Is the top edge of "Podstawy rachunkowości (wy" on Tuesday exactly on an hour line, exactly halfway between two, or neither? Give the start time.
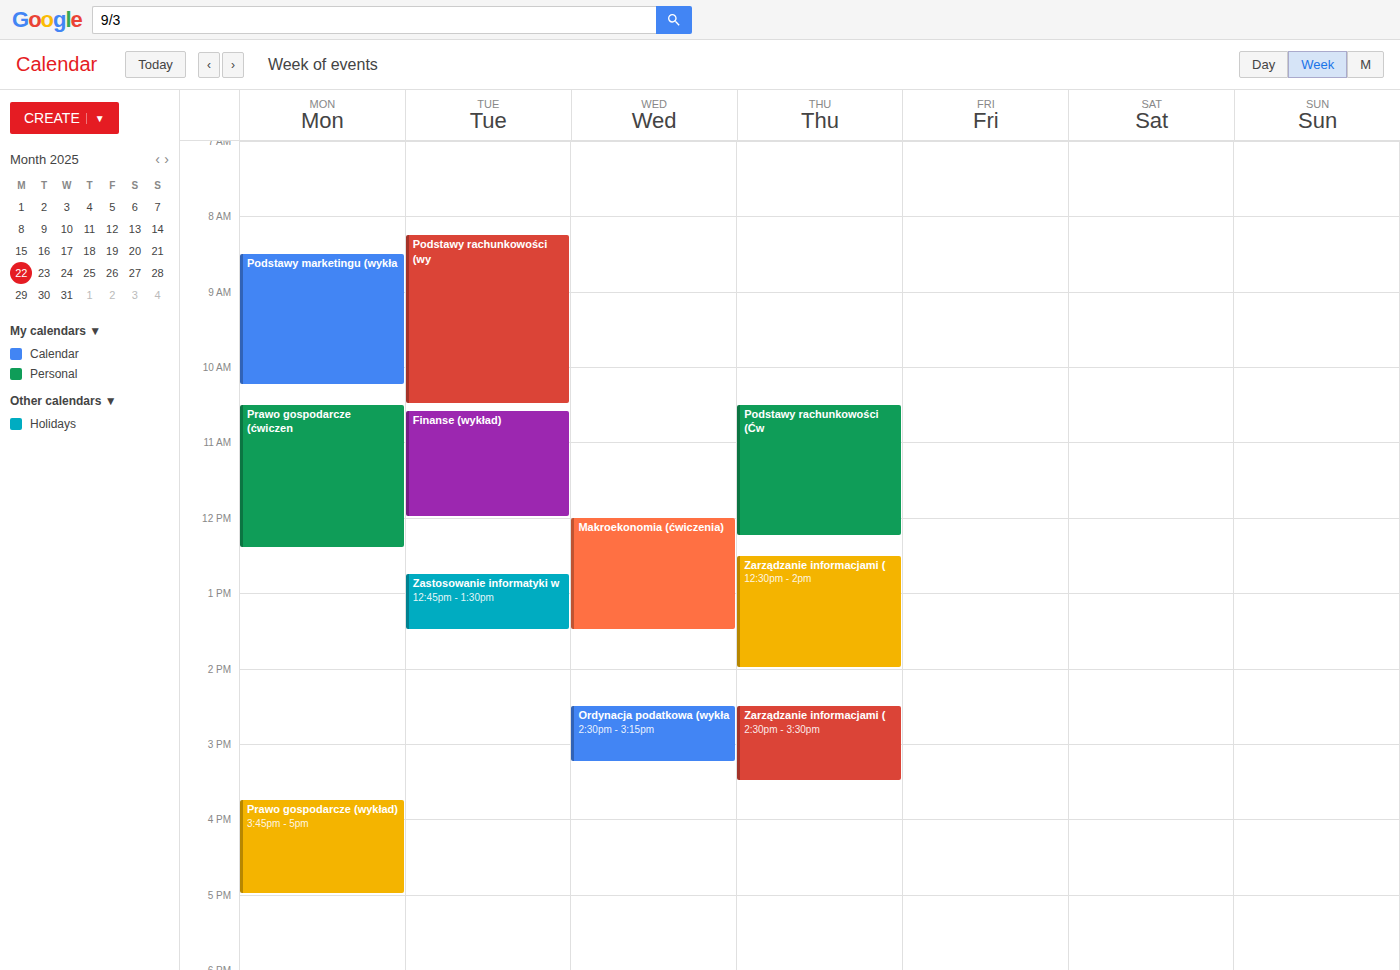
8:15 AM -- neither: a quarter of the way from the 8 AM line to the 9 AM line.